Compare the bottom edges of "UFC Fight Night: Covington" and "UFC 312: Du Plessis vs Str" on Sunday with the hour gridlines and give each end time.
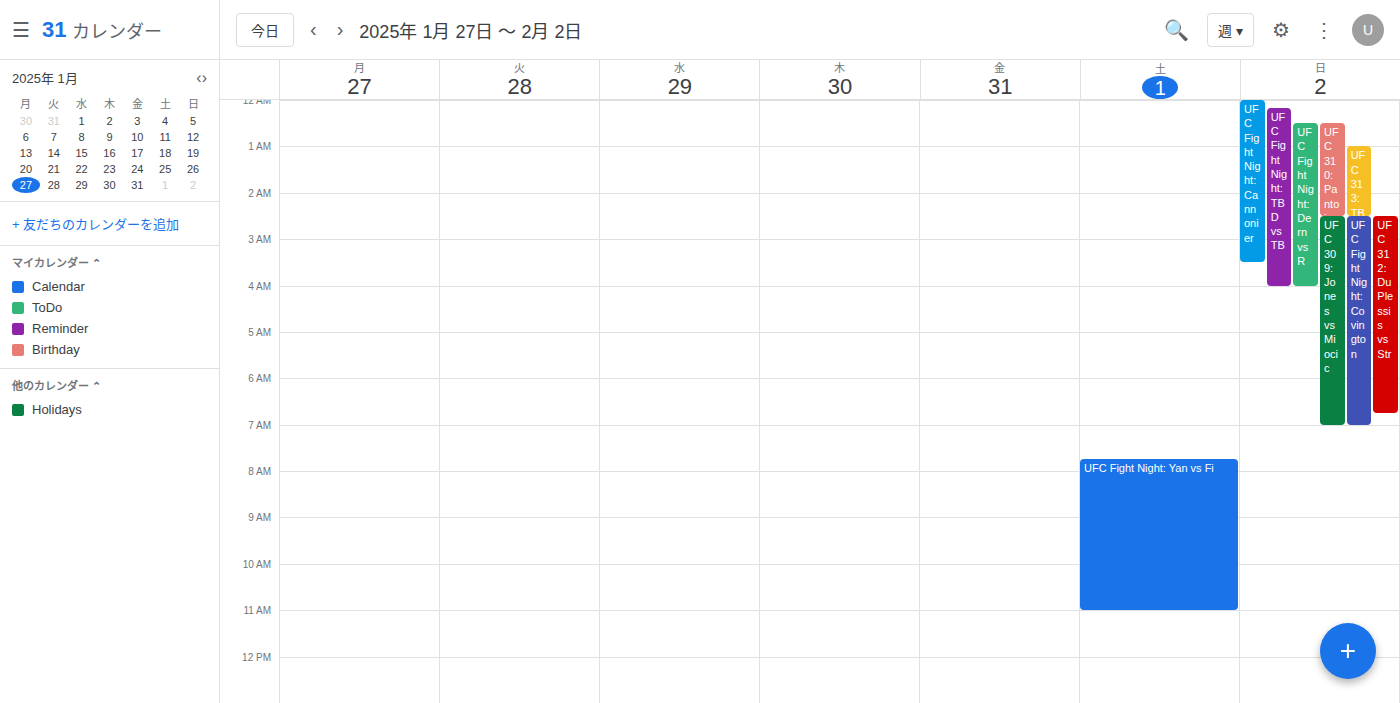
"UFC Fight Night: Covington": 7:00 AM, exactly on the 7 AM line. "UFC 312: Du Plessis vs Str": 6:45 AM, neither: three quarters of the way from the 6 AM line to the 7 AM line.